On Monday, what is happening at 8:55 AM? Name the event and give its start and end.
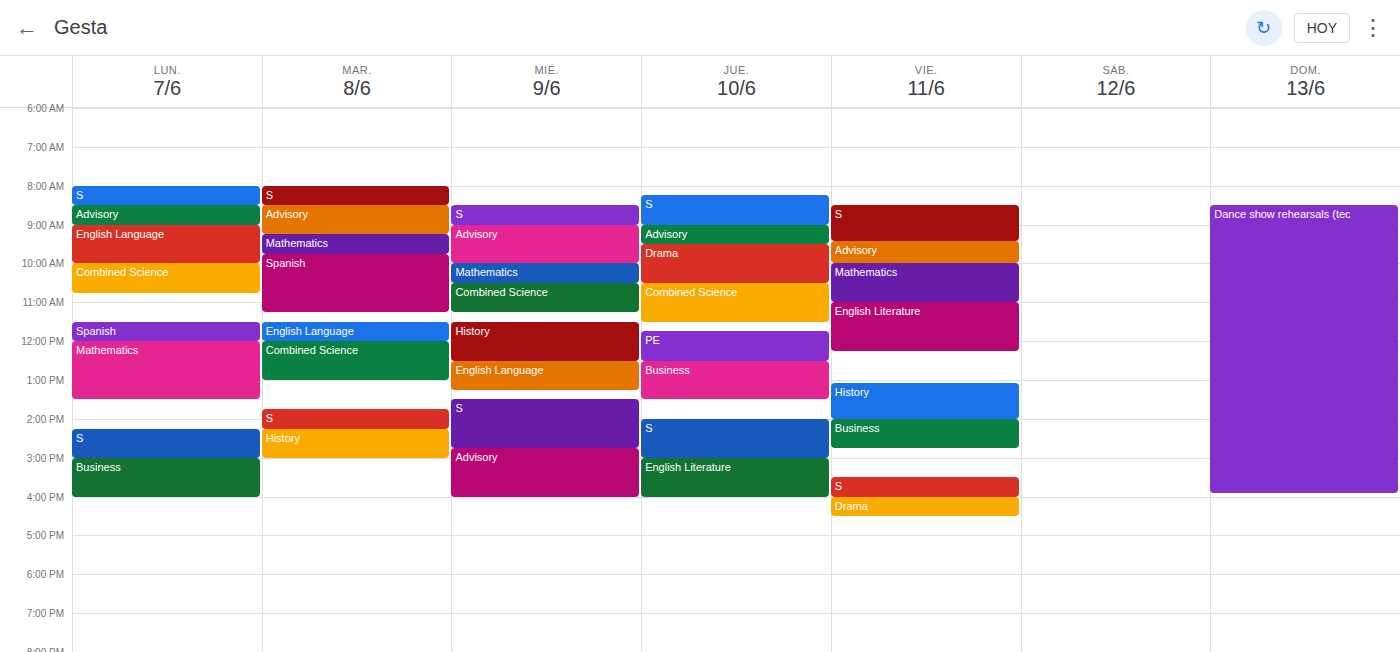
"Advisory", 8:30 AM to 9:00 AM